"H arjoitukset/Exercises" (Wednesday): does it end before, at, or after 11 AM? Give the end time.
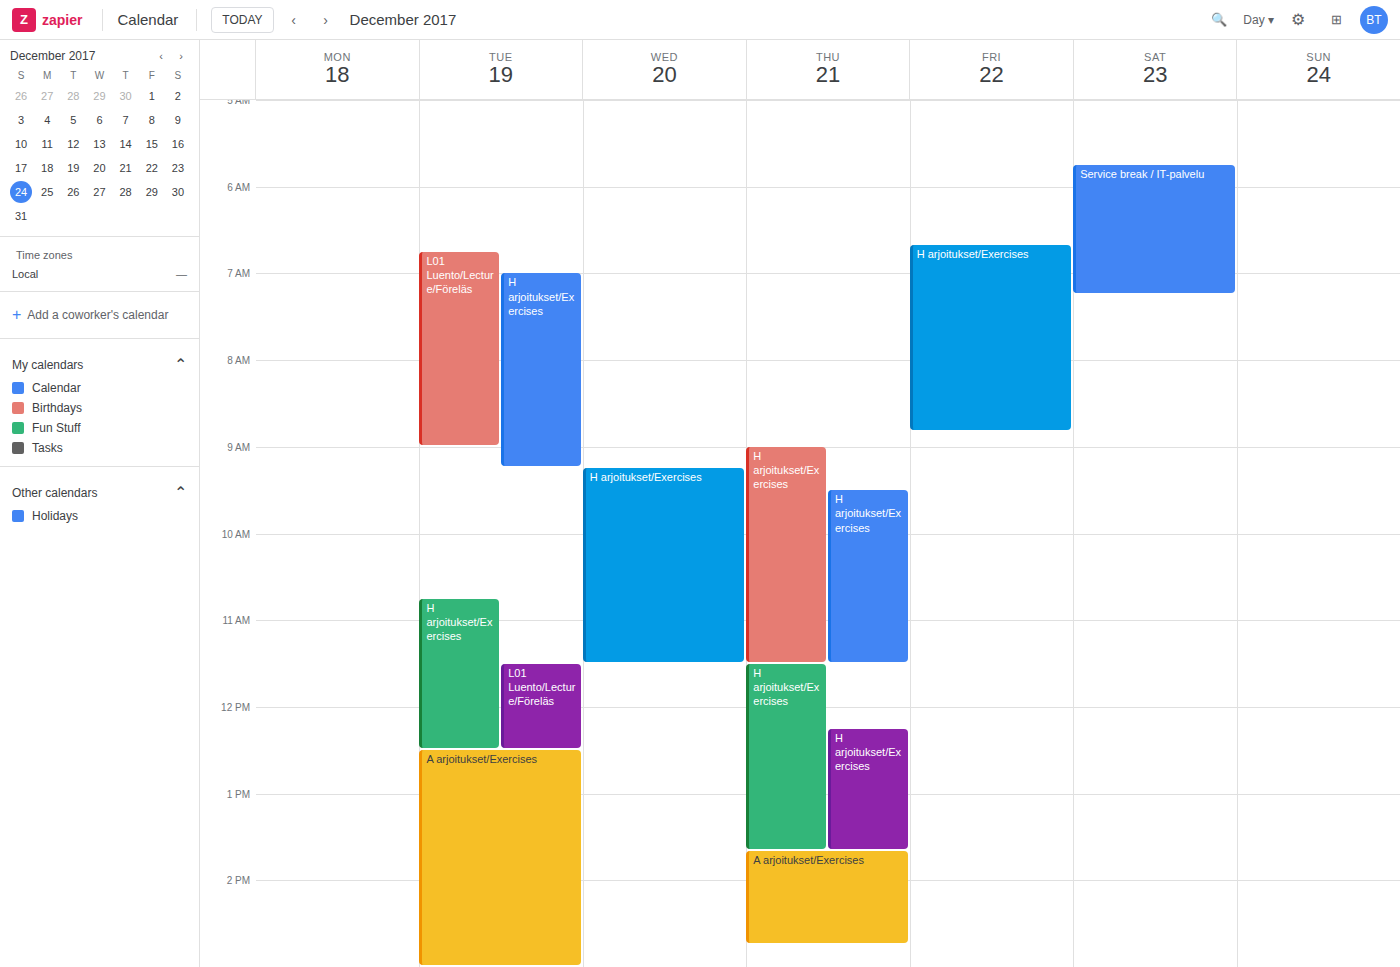
11:30 AM -- after 11 AM, 30 minutes below the 11 AM line.